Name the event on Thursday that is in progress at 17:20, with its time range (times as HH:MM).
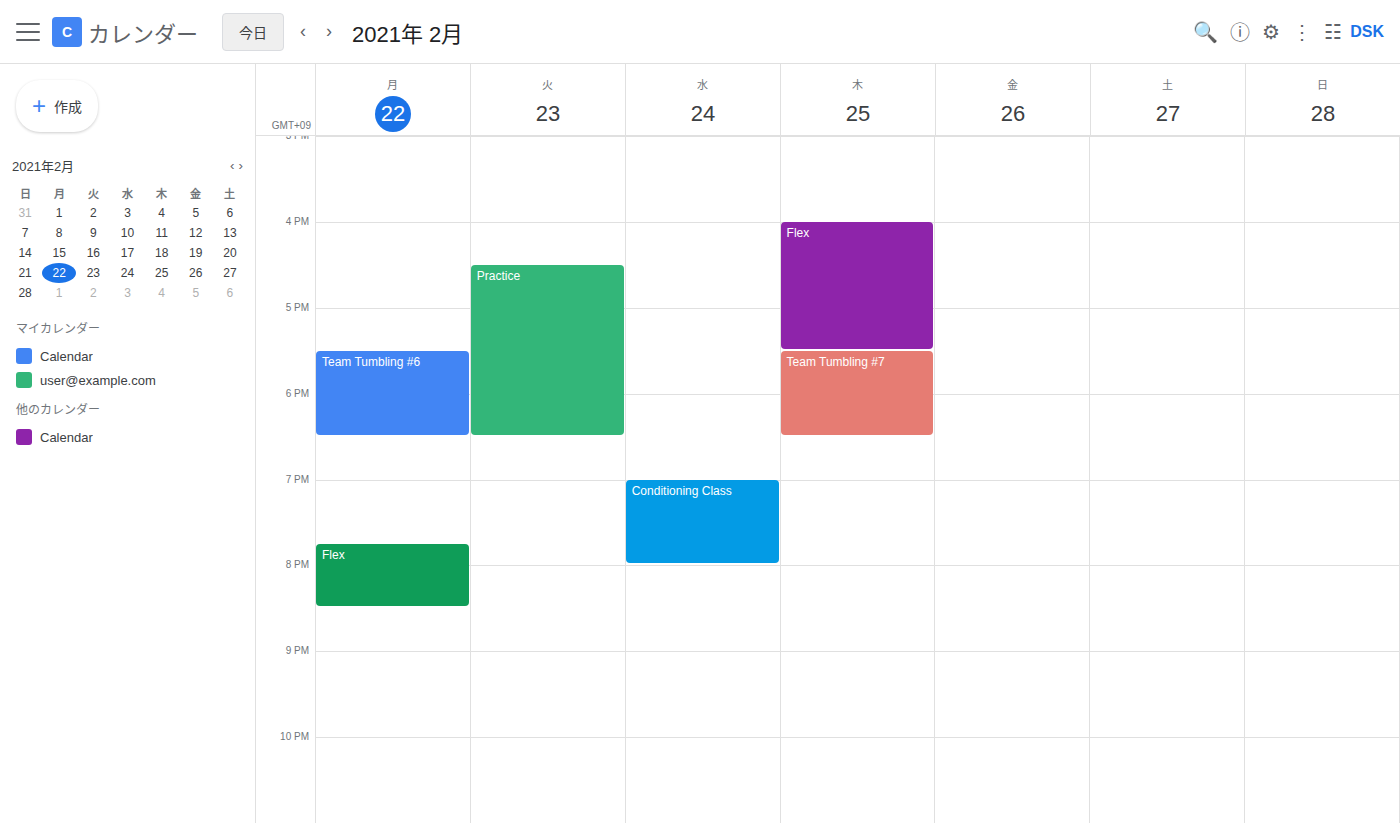
"Flex", 16:00 to 17:30